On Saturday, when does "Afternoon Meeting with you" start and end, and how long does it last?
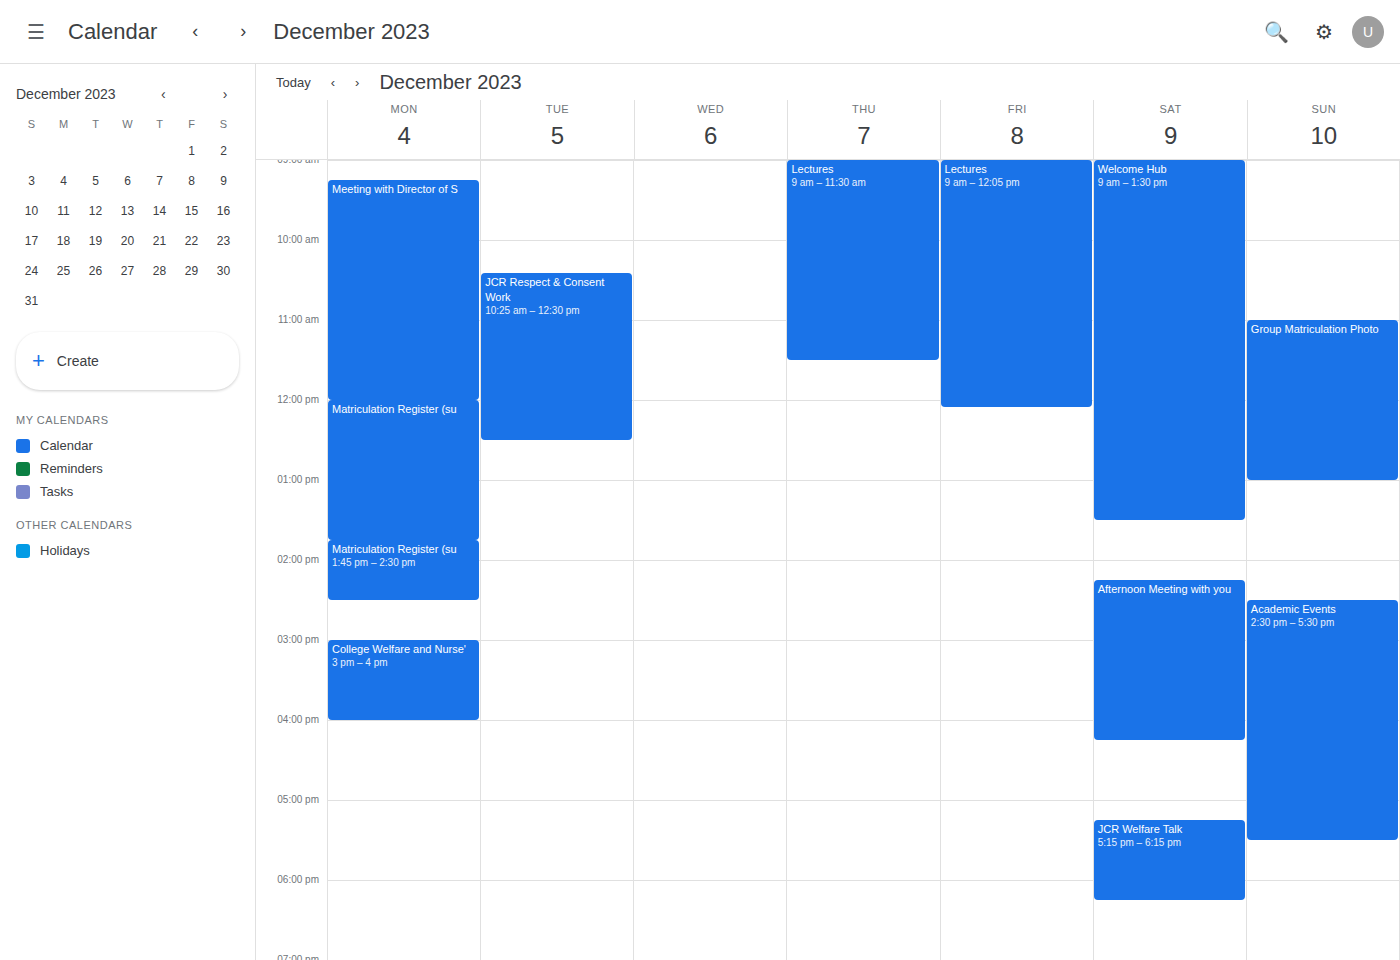
2:15 PM to 4:15 PM, 2 hours